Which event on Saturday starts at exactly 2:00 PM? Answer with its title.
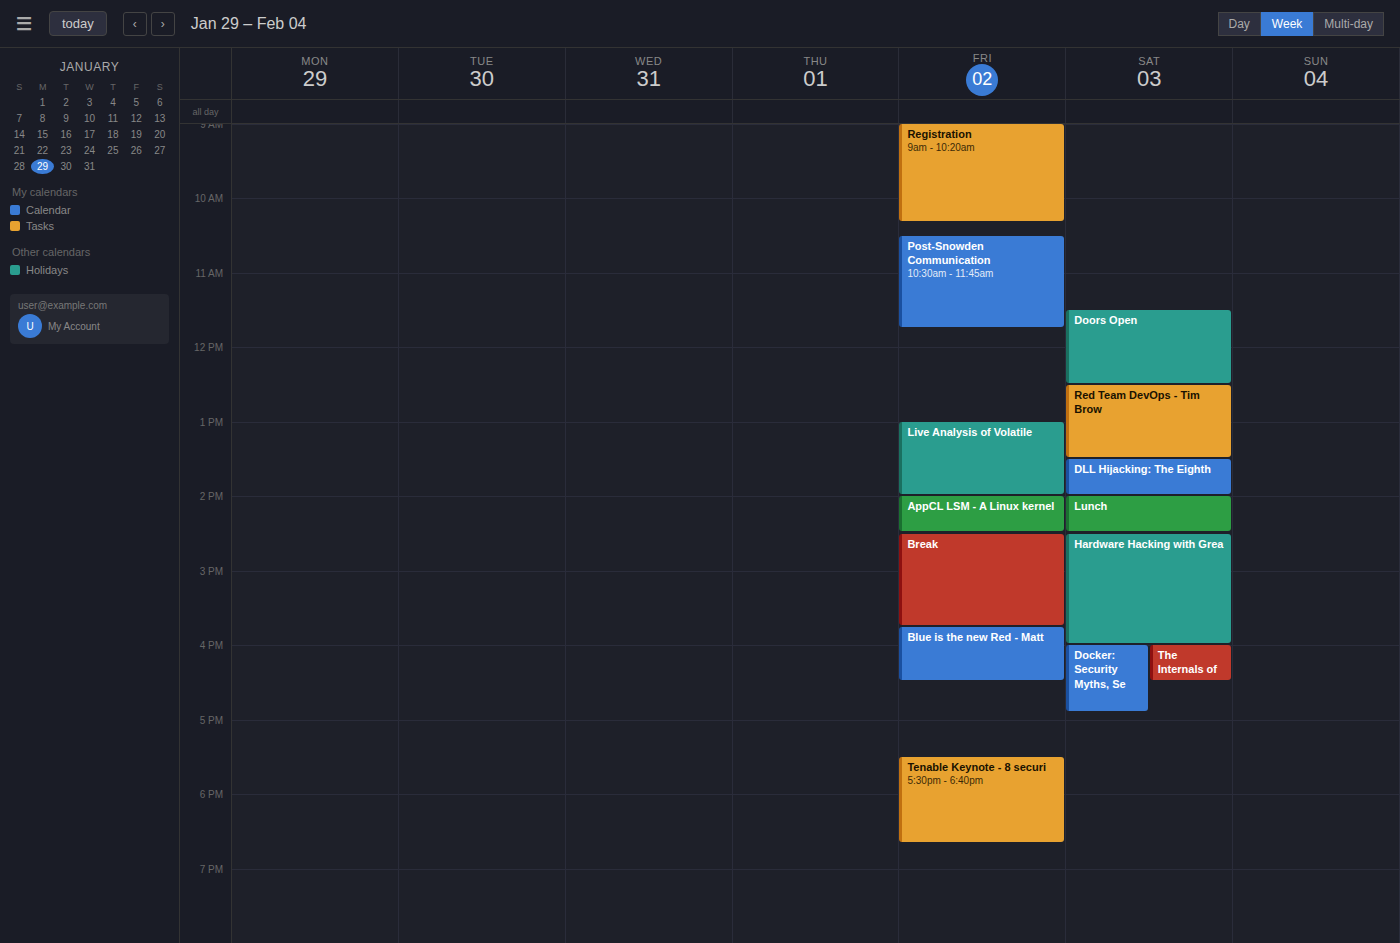
"Lunch"